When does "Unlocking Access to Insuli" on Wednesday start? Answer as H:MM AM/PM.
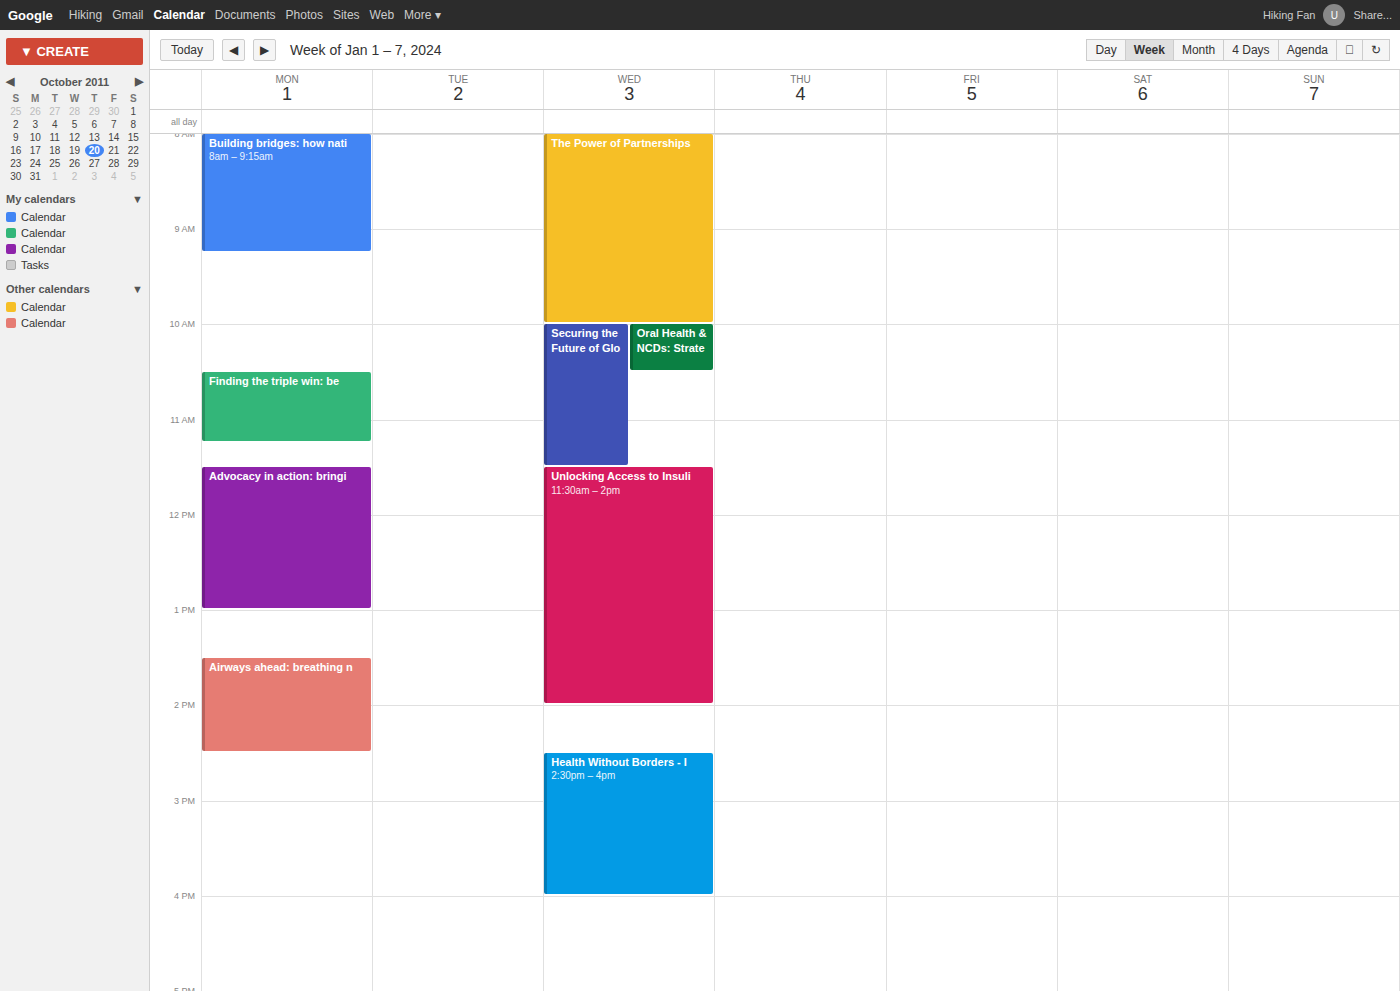
11:30 AM